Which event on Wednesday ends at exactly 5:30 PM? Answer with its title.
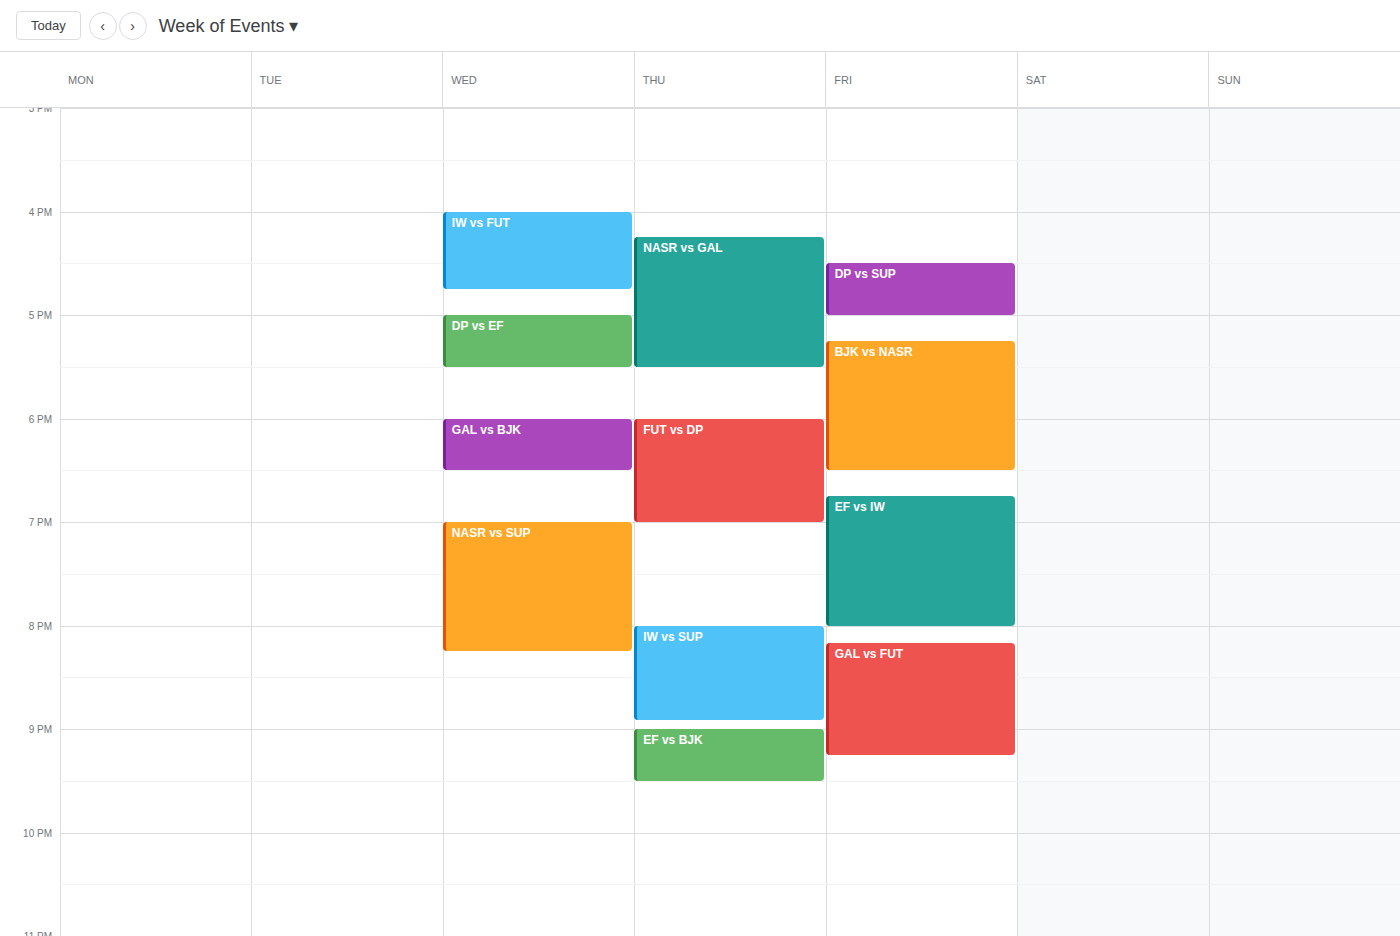
"DP vs EF"